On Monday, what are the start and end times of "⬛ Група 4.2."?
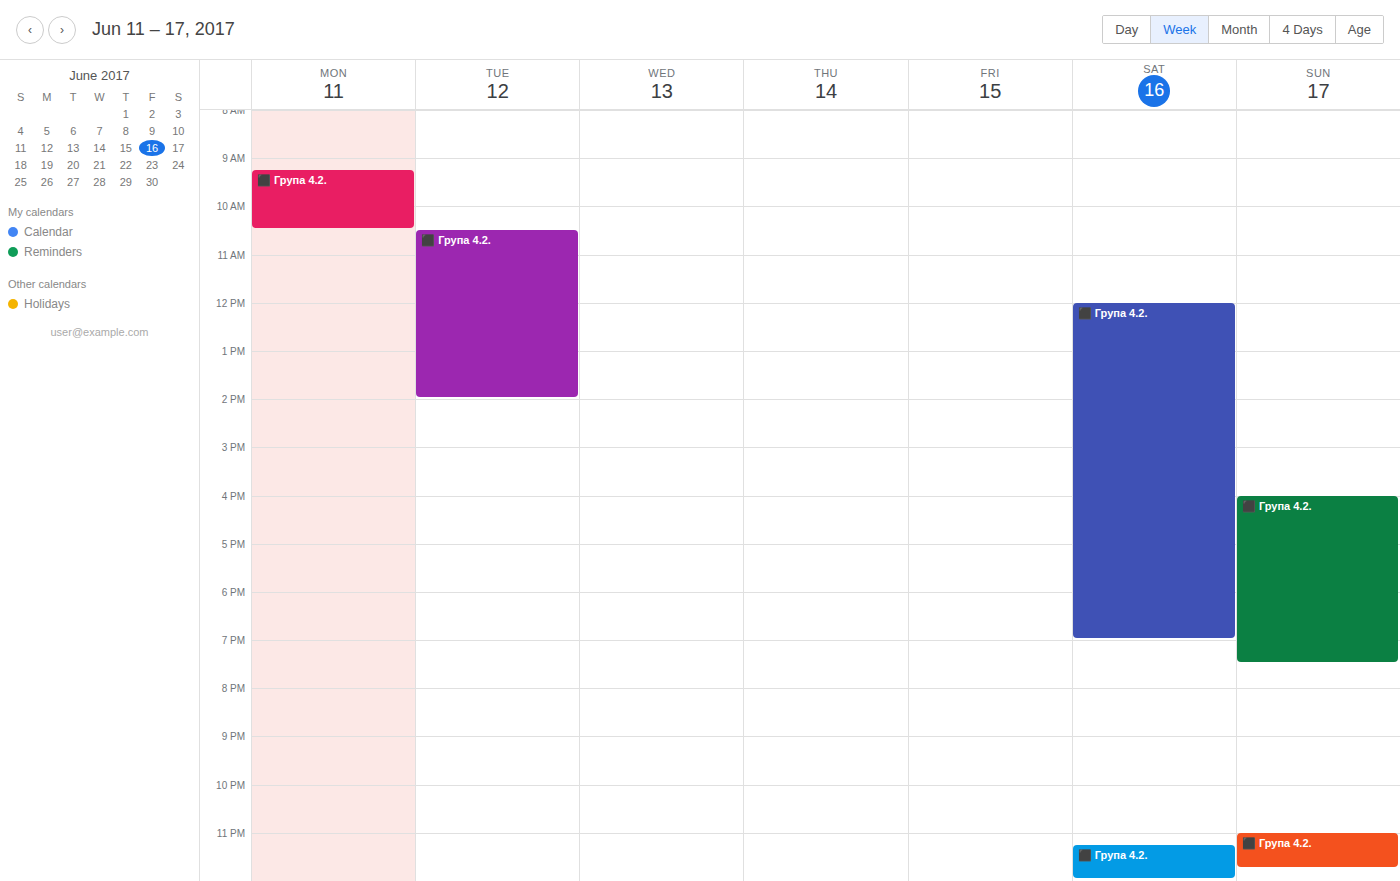
9:15 AM to 10:30 AM